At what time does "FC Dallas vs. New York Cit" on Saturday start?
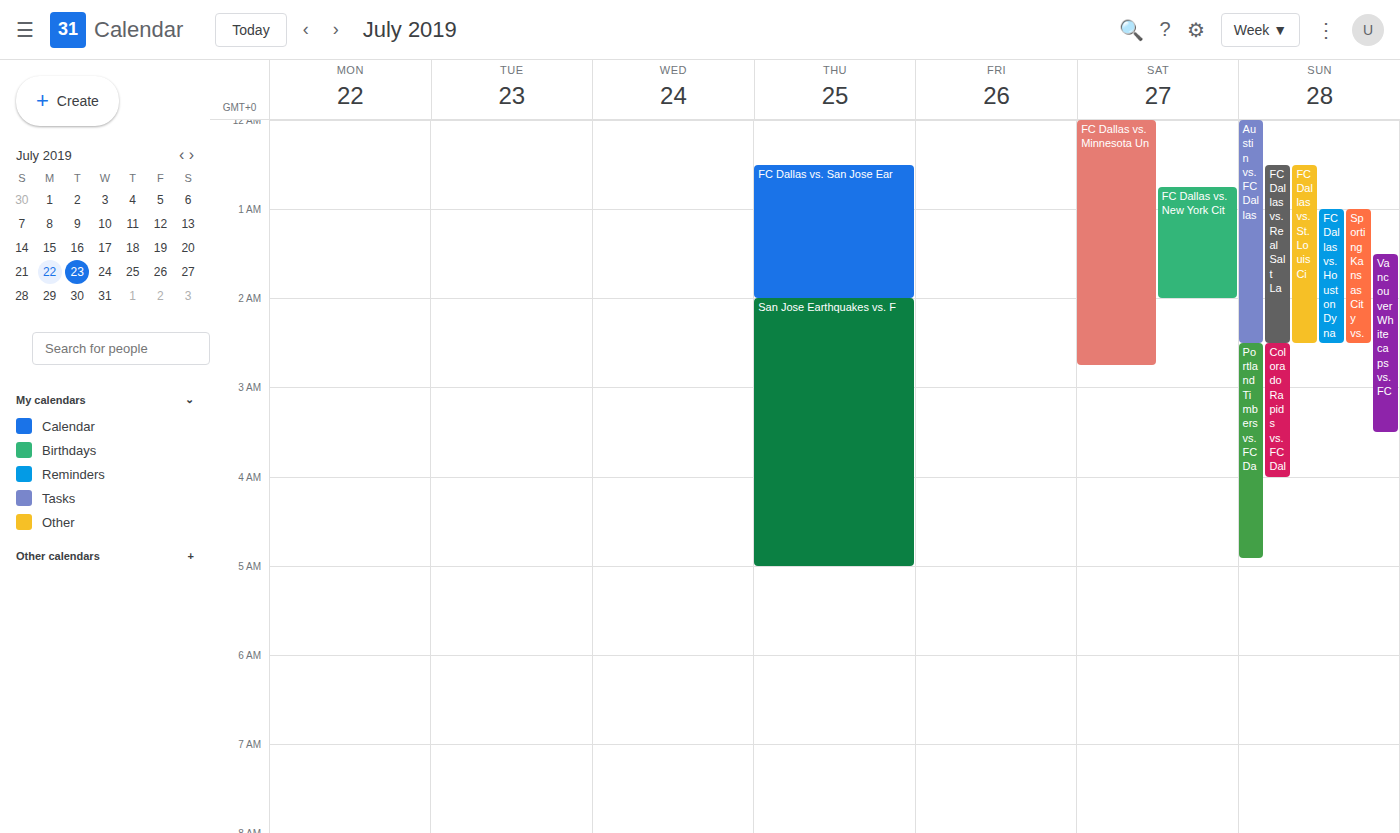
12:45 AM